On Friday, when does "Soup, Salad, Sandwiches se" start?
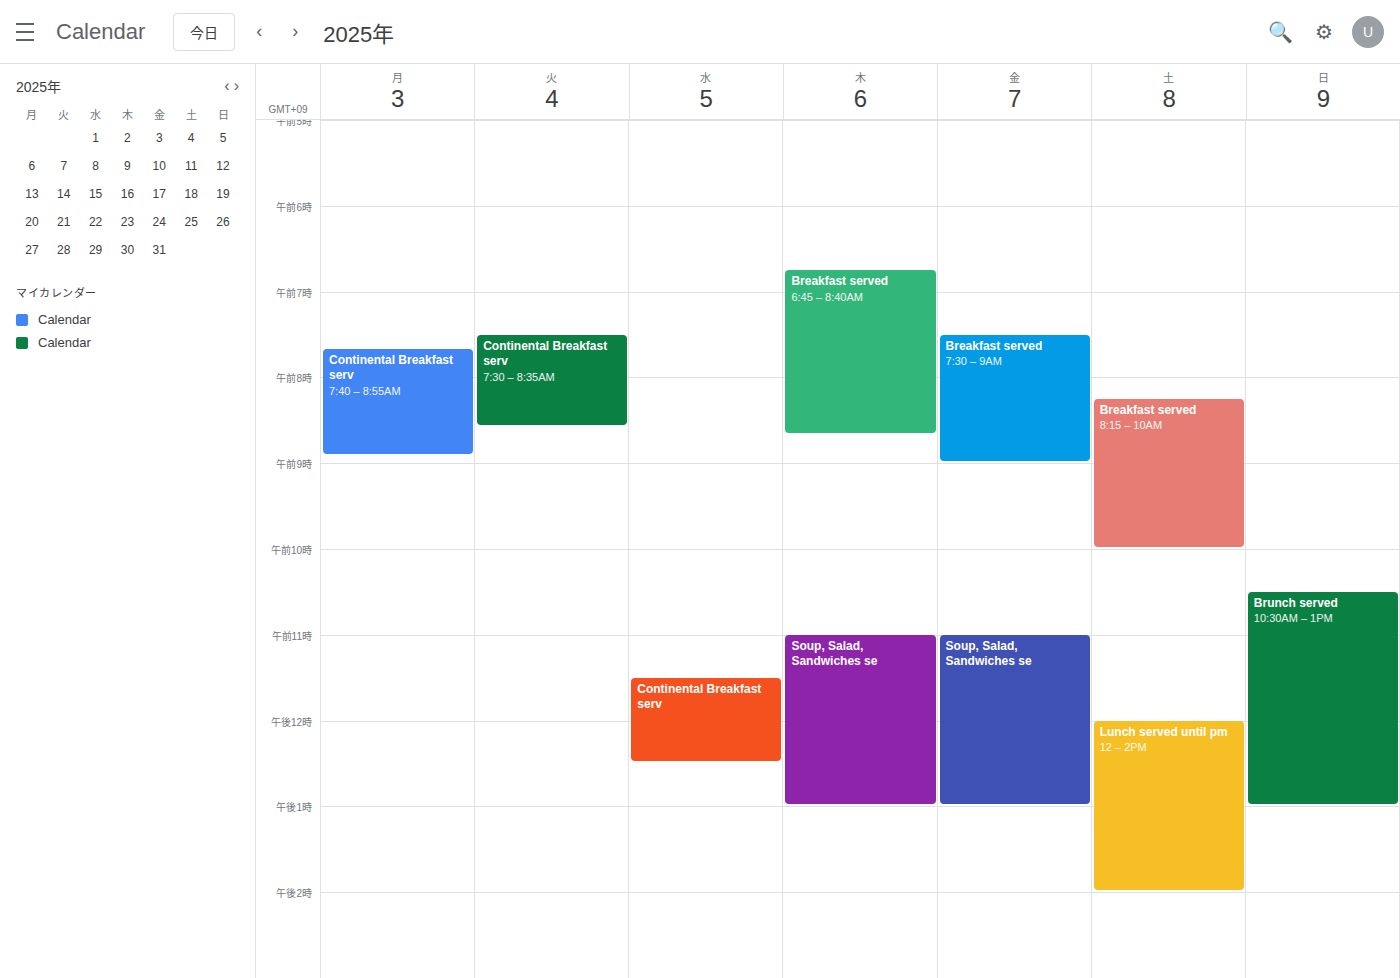
11:00 AM